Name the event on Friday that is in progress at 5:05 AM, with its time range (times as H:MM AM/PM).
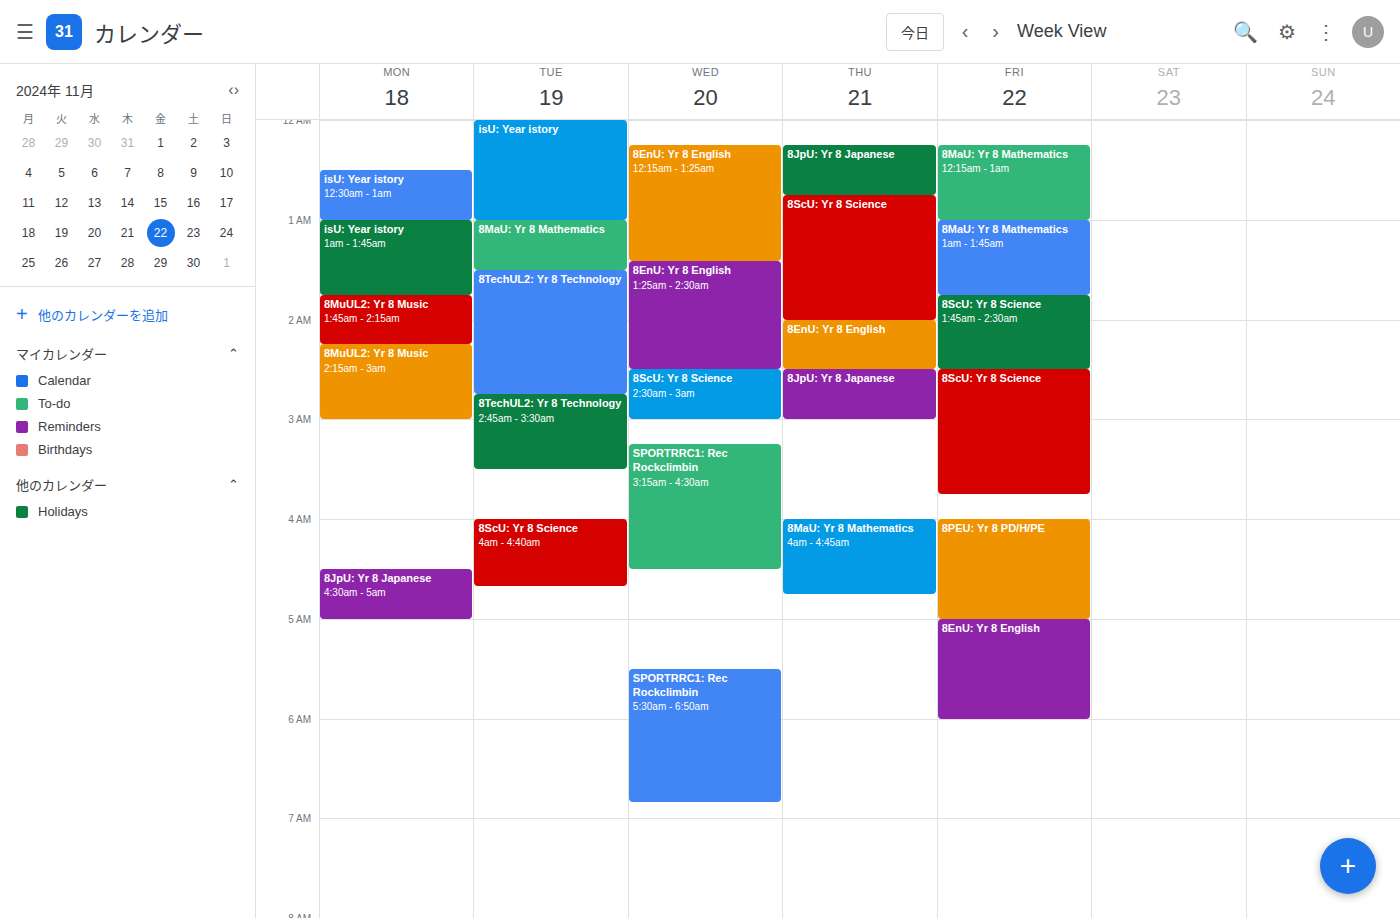
"8EnU: Yr 8 English", 5:00 AM to 6:00 AM